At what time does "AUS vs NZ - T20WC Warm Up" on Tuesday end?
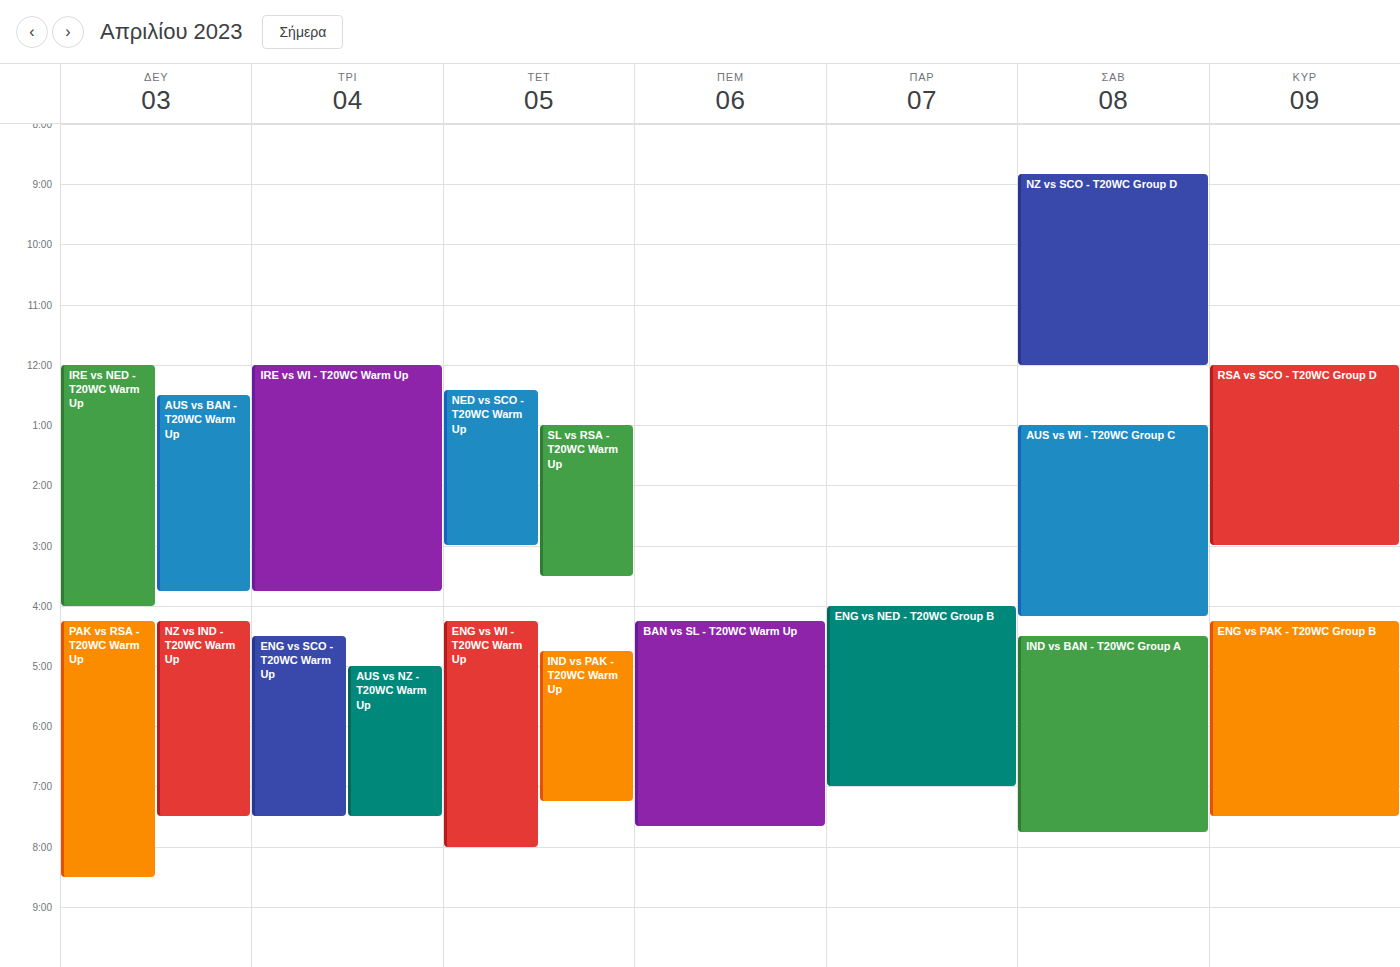
7:30 PM